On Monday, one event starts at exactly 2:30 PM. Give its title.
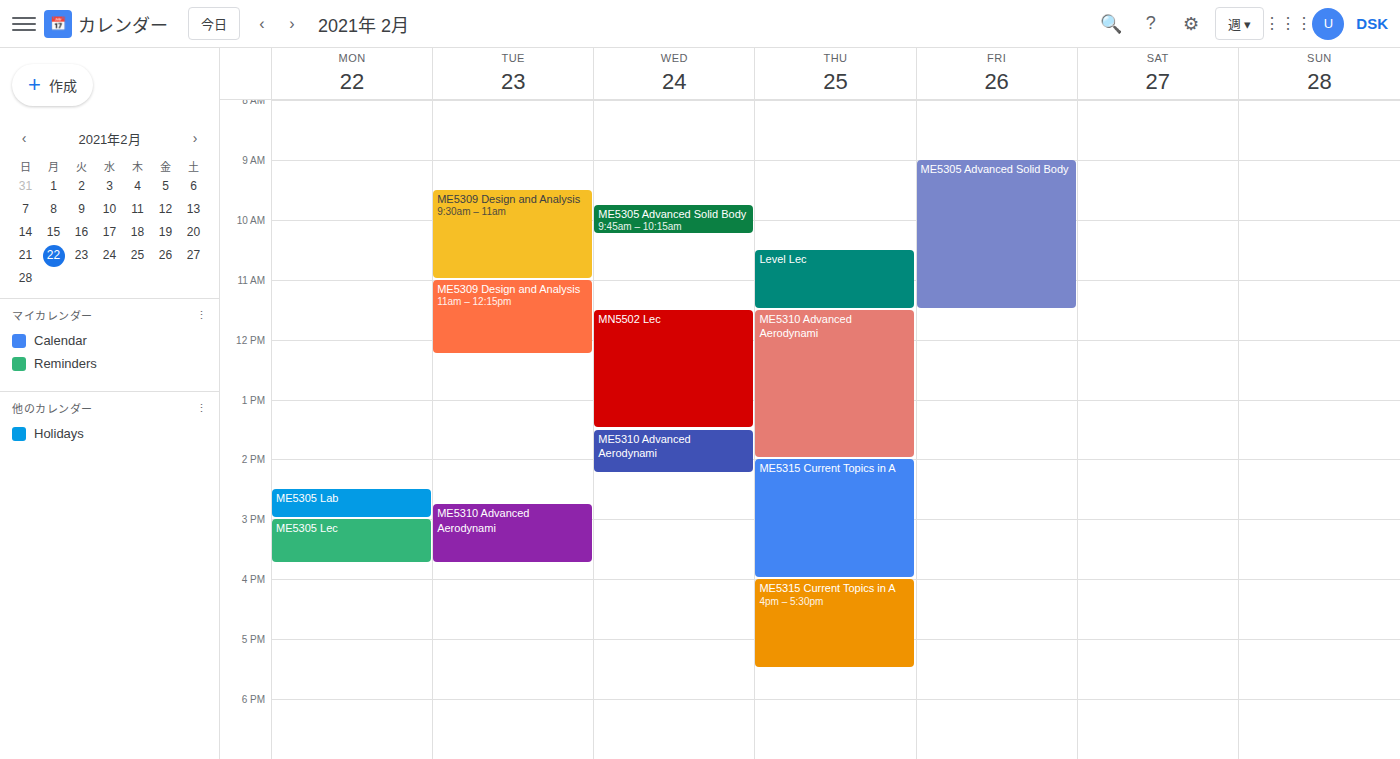
"ME5305 Lab"